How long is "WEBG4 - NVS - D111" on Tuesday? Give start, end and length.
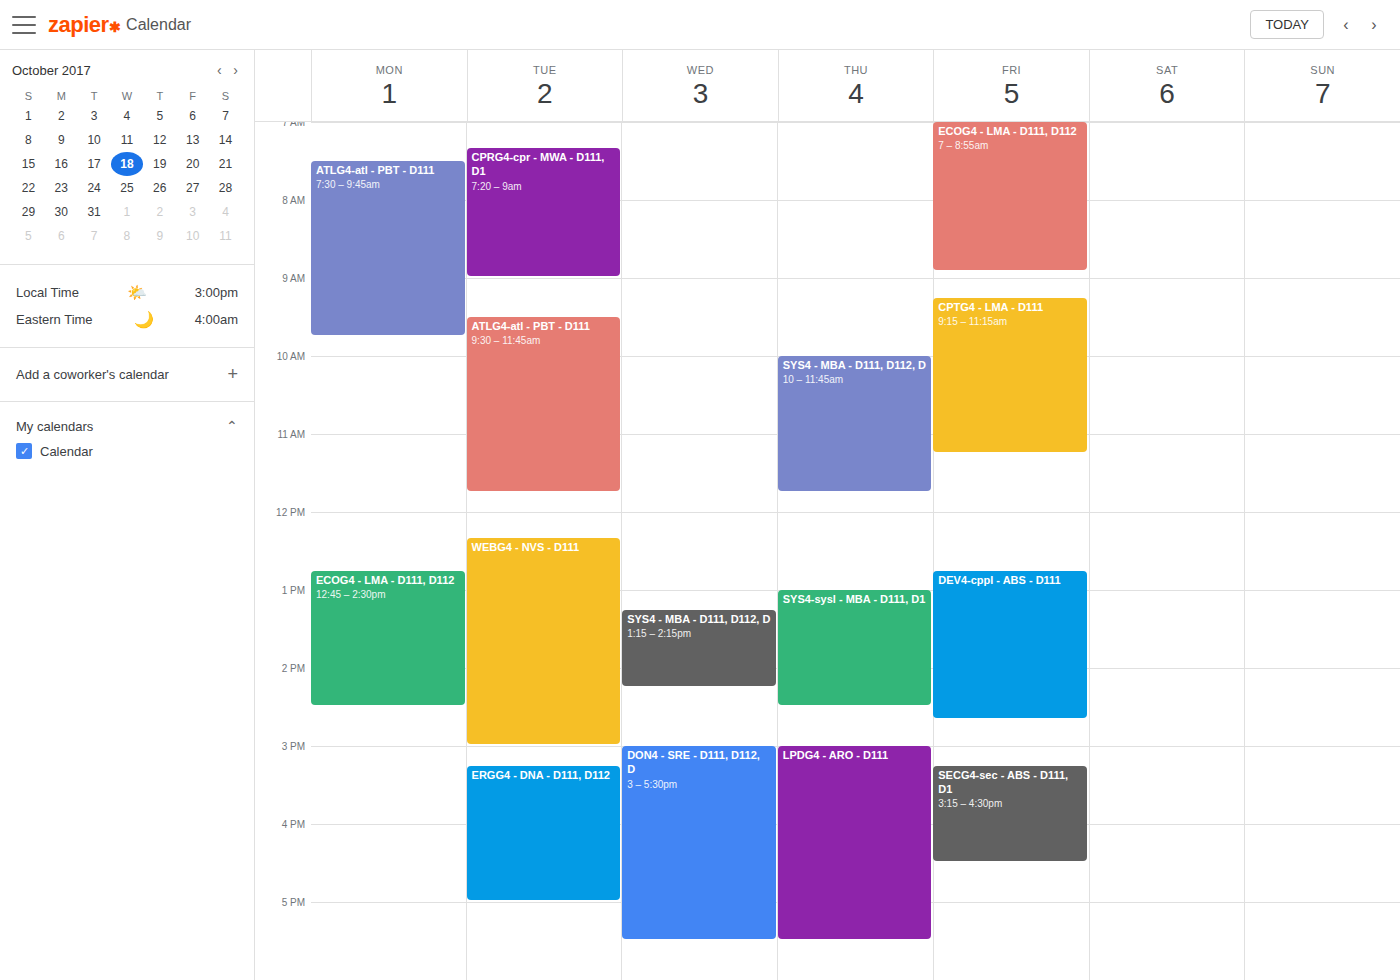
12:20 PM to 3:00 PM, 2 hours 40 minutes